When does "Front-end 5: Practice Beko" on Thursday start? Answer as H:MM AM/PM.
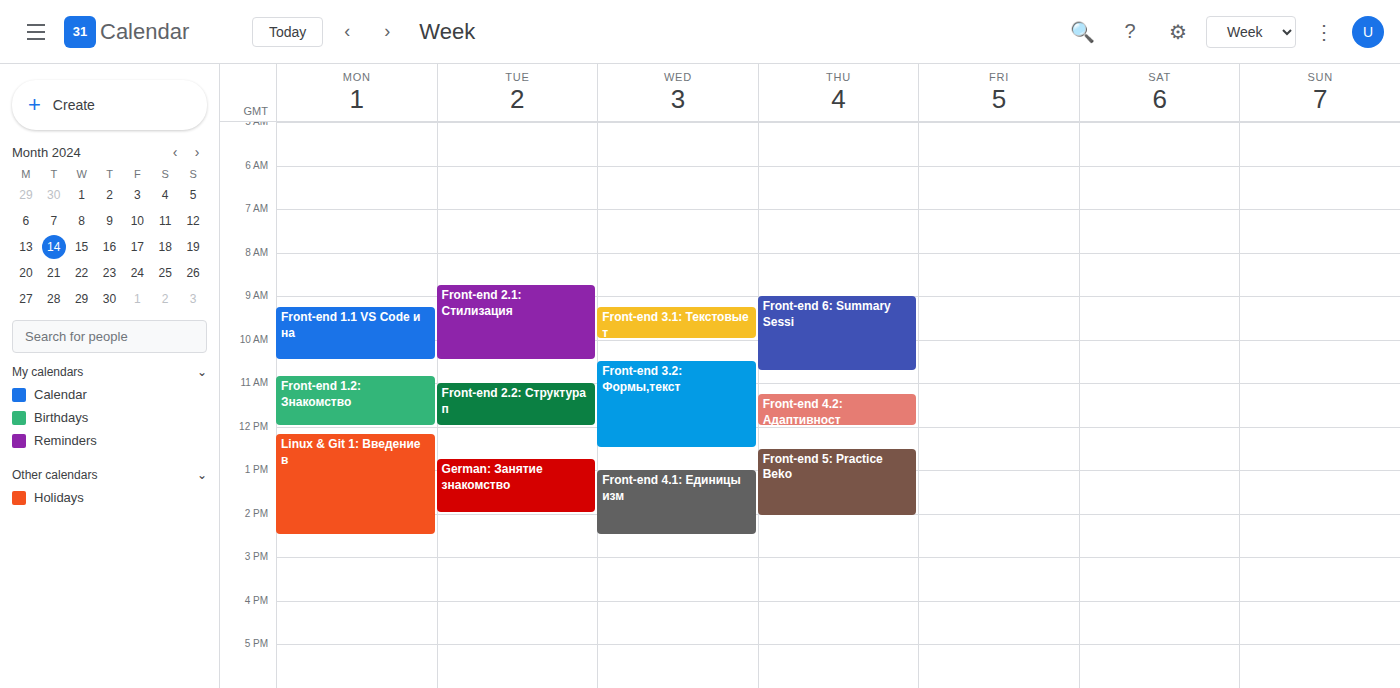
12:30 PM